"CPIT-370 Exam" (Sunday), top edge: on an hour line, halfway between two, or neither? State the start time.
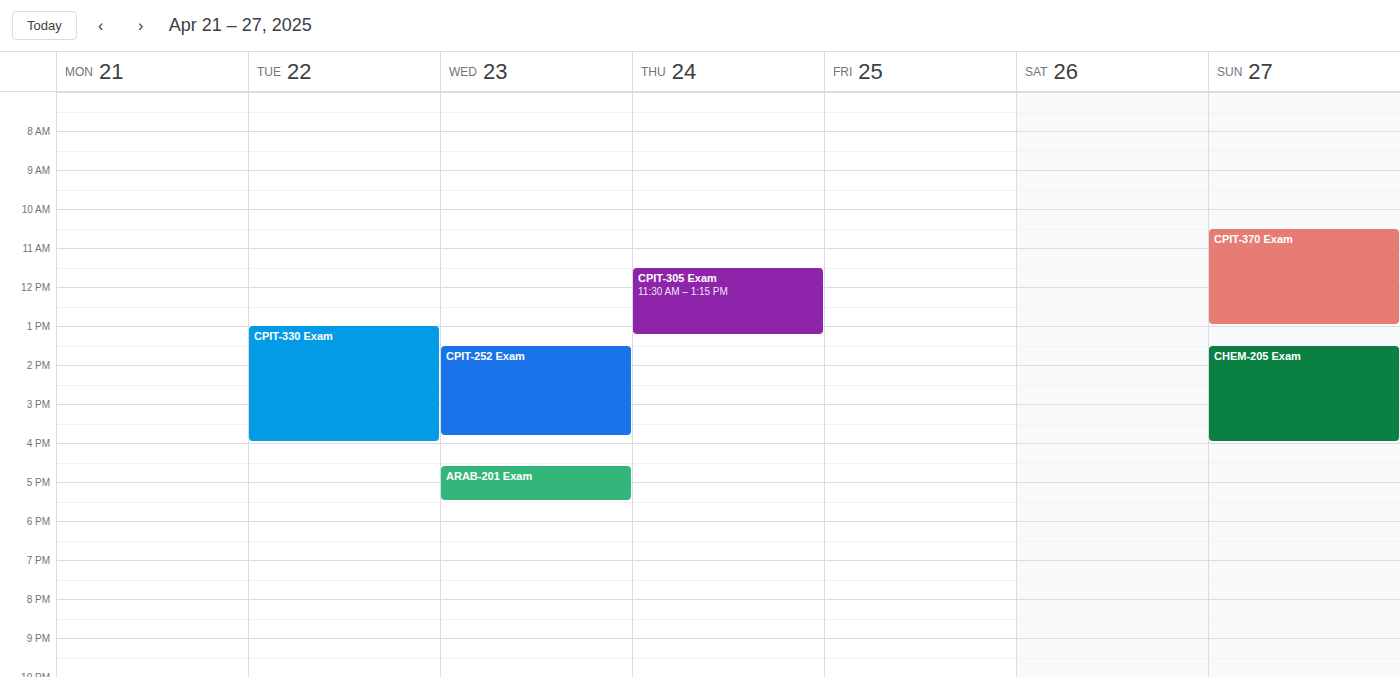
10:30 AM -- halfway between the 10 AM and 11 AM lines.